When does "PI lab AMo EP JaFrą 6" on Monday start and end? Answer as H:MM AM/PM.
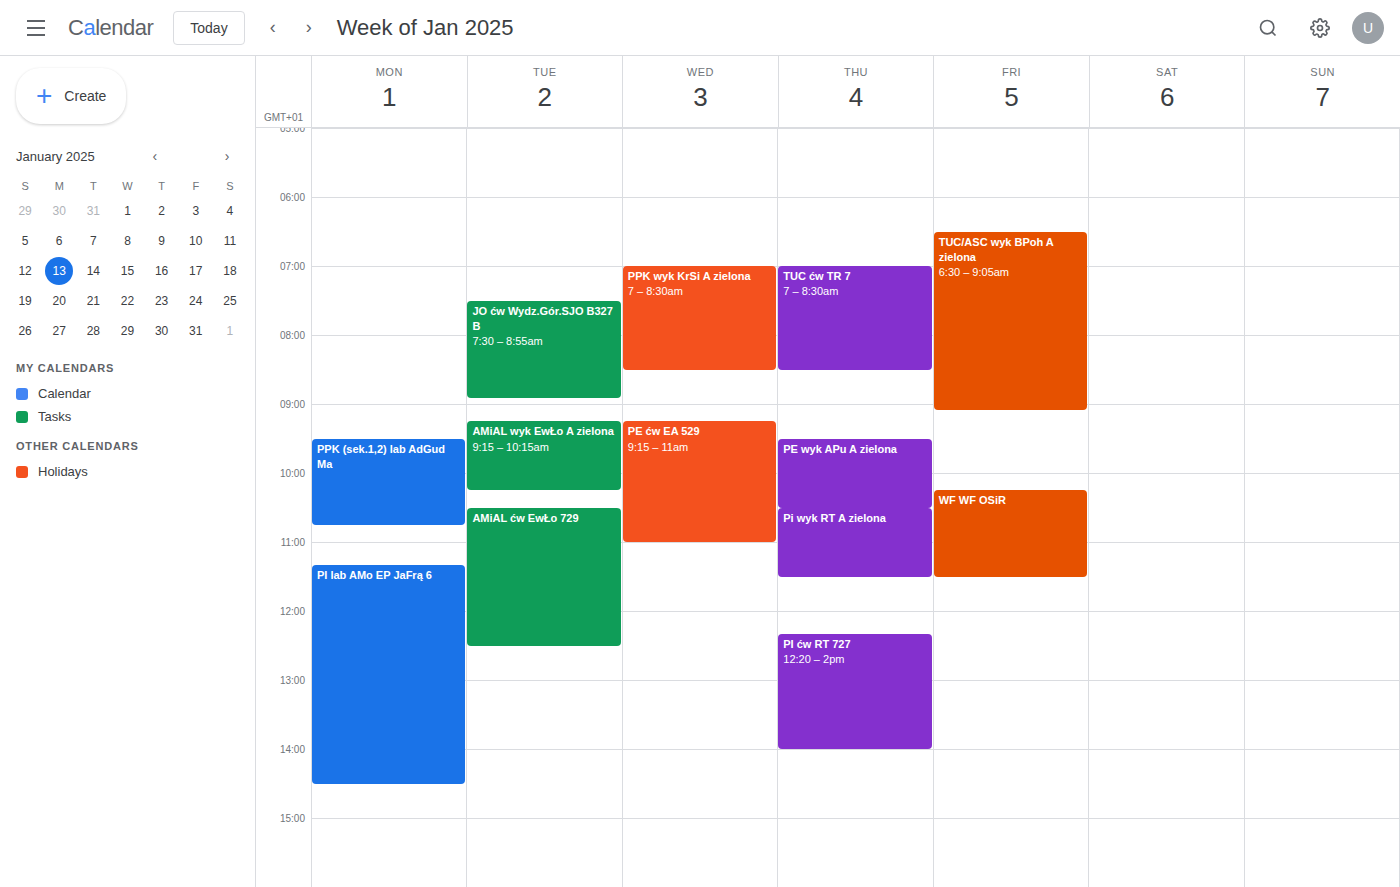
11:20 AM to 2:30 PM